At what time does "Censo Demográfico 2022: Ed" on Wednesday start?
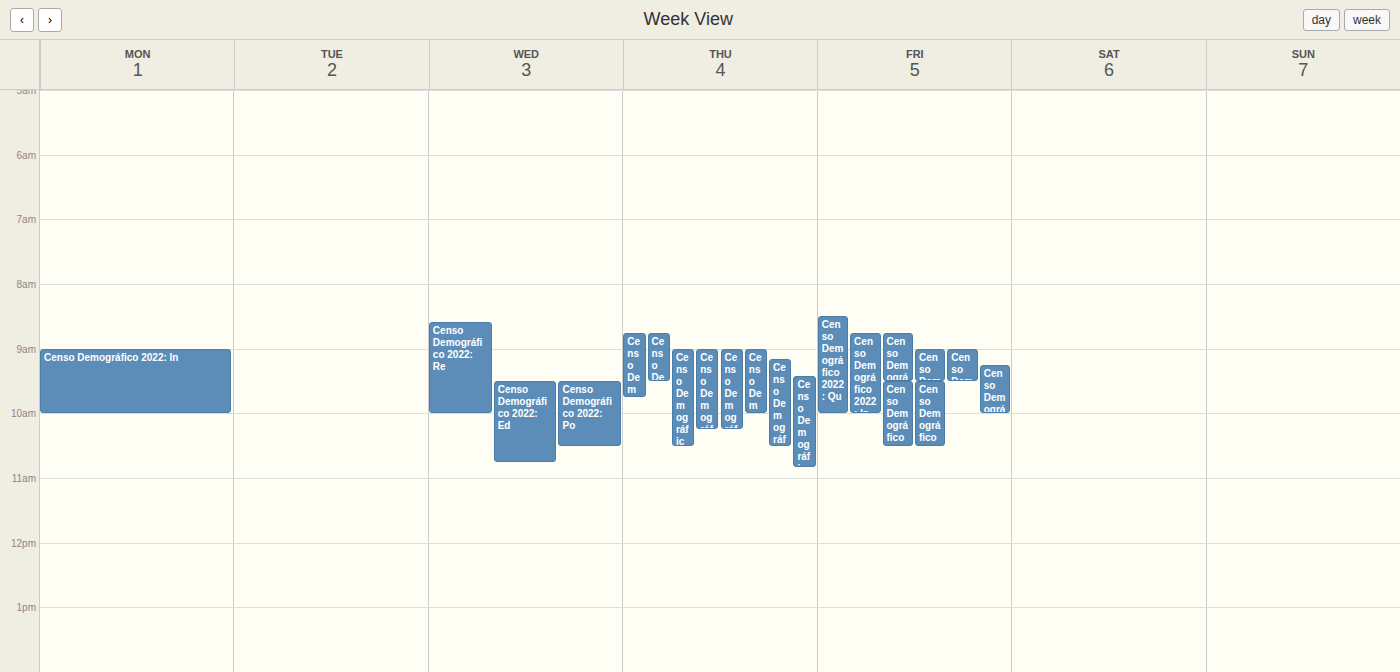
9:30 AM